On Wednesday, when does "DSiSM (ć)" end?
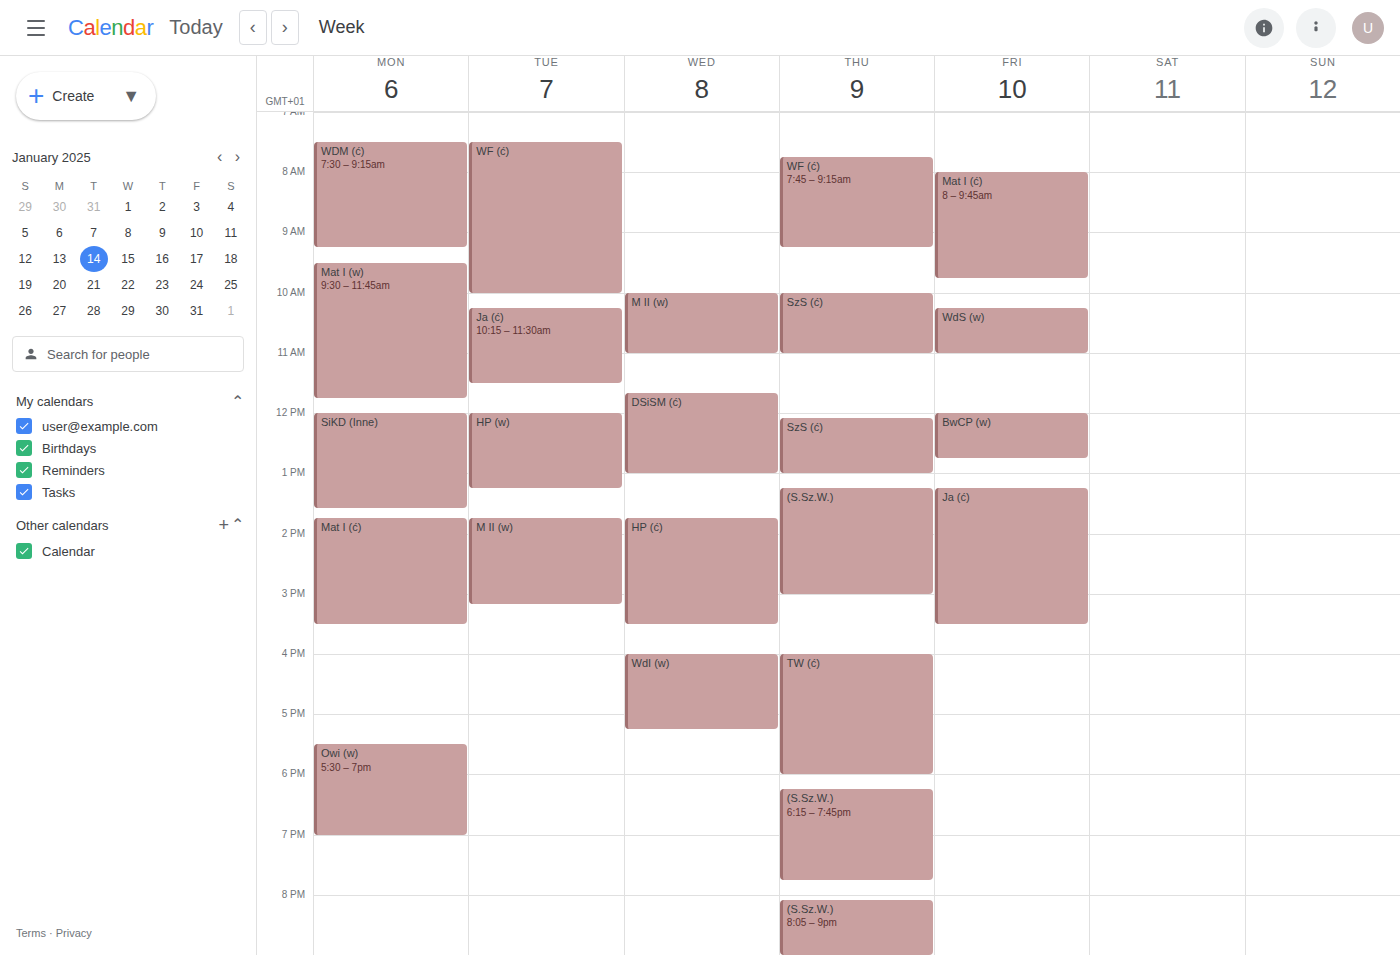
1:00 PM